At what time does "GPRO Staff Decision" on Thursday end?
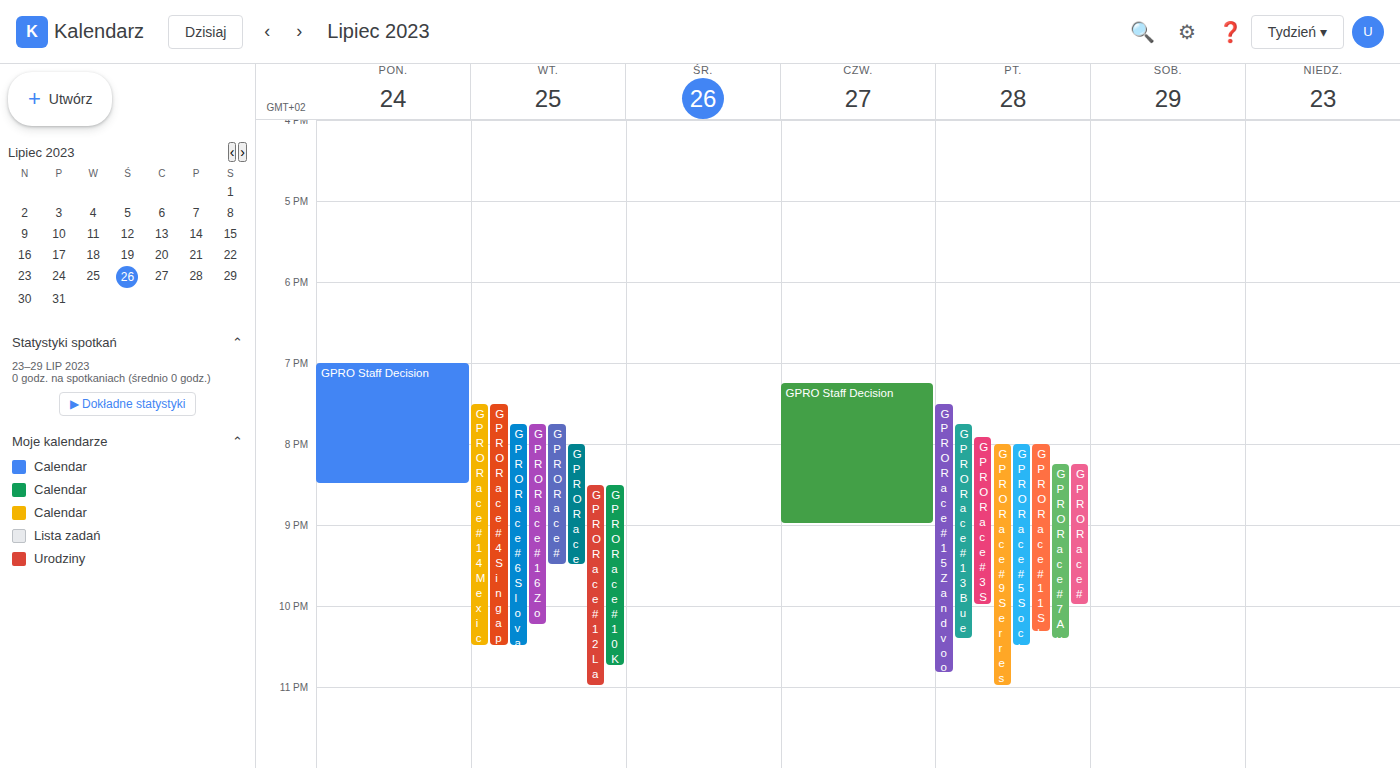
9:00 PM